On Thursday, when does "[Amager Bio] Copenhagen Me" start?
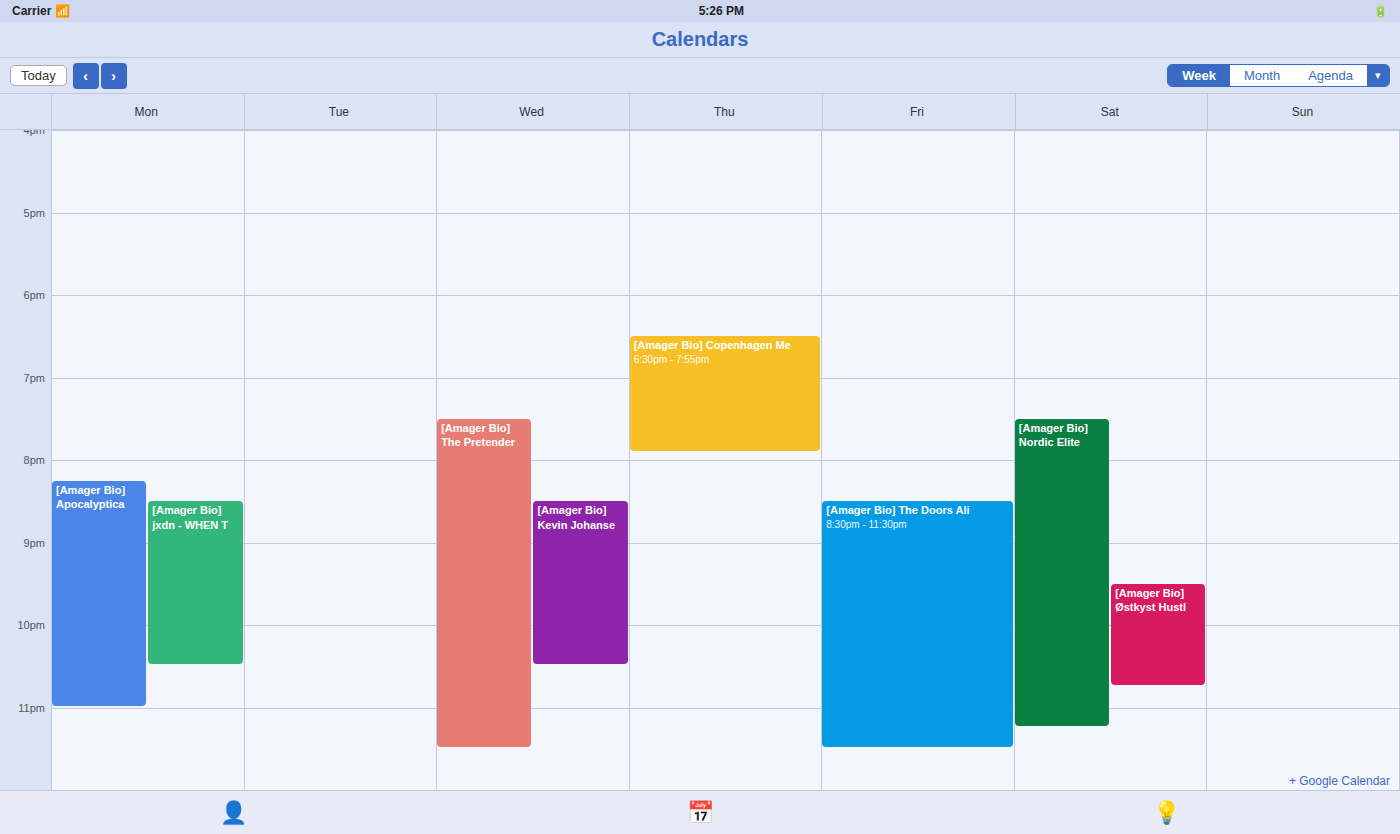
6:30 PM